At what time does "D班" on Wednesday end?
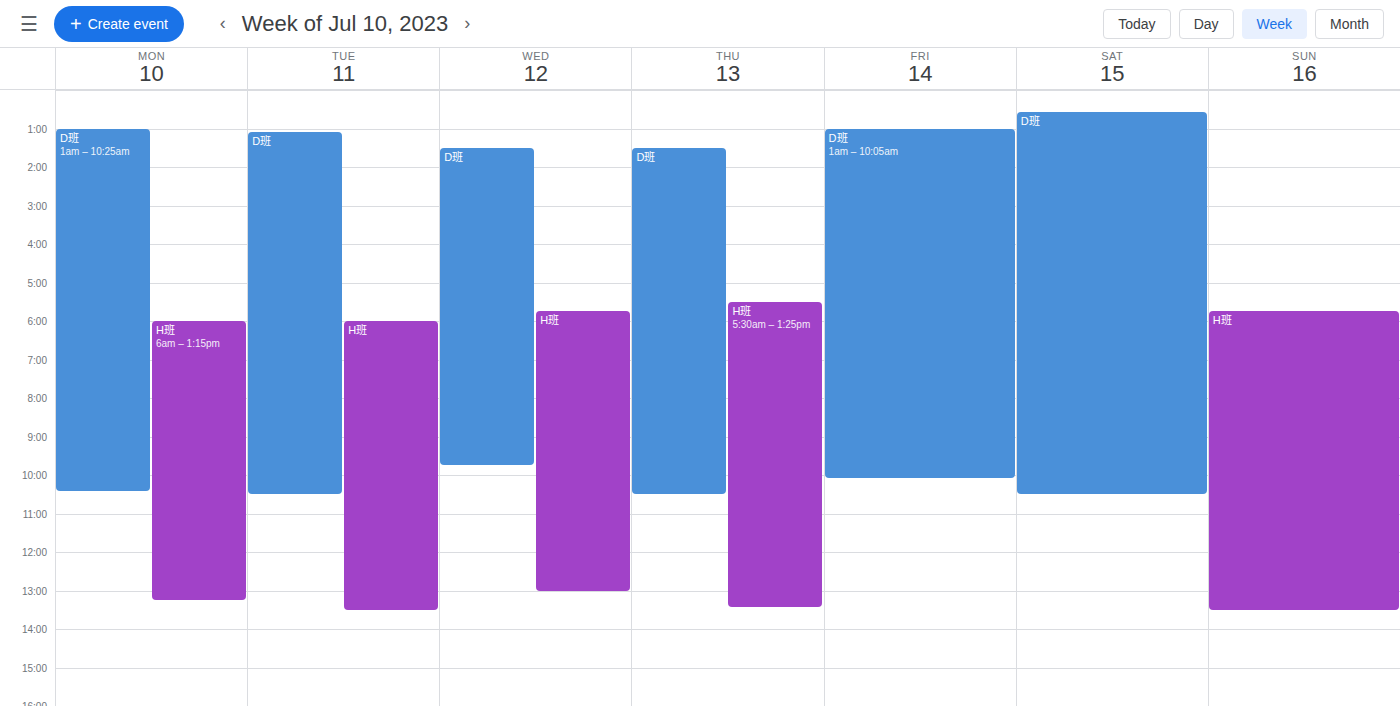
9:45 AM